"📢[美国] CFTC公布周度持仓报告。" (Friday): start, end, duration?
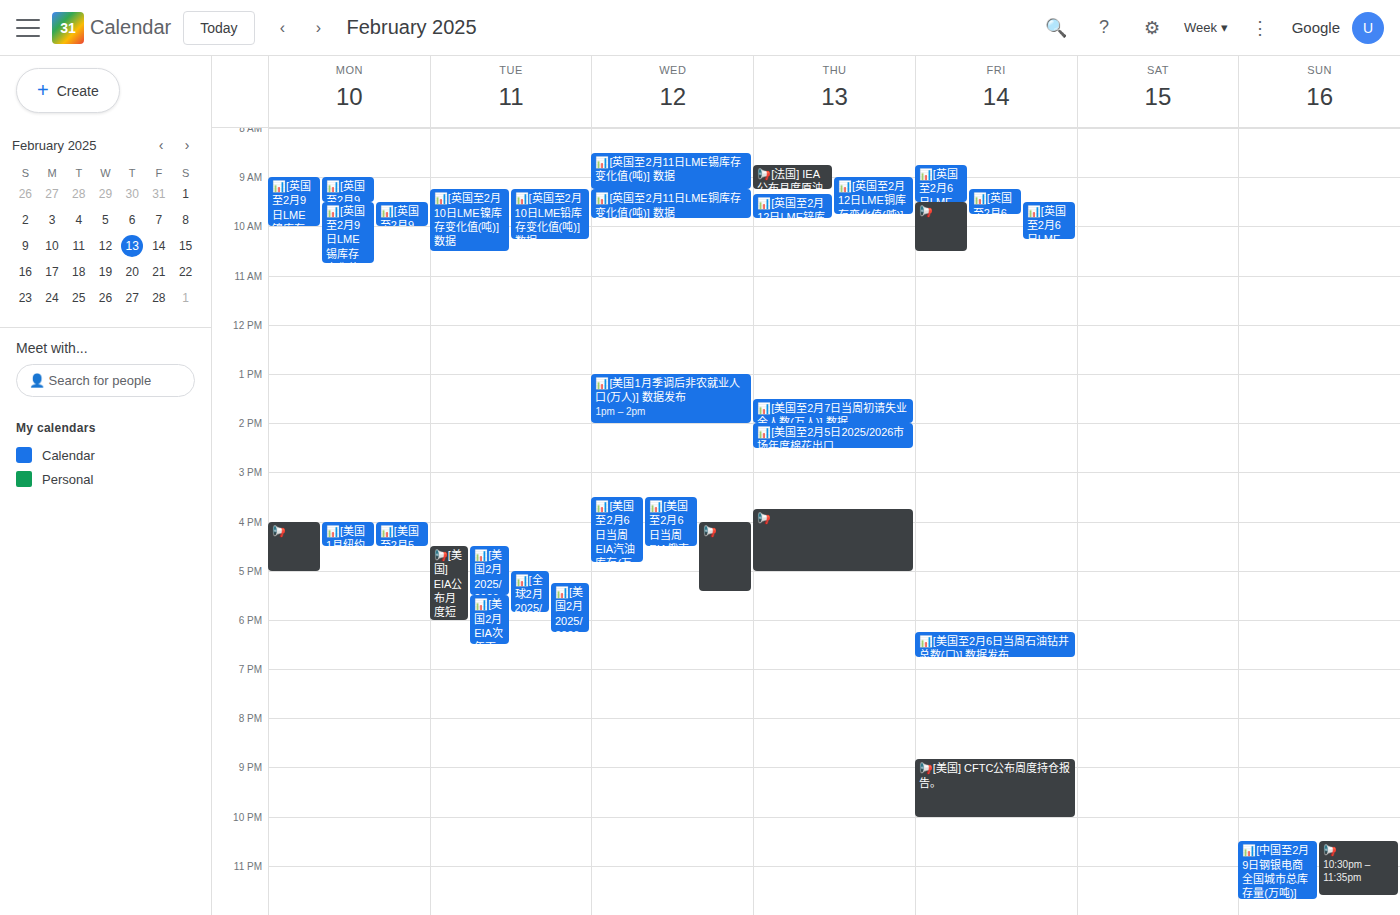
20:50 to 22:00, 1 hour 10 minutes